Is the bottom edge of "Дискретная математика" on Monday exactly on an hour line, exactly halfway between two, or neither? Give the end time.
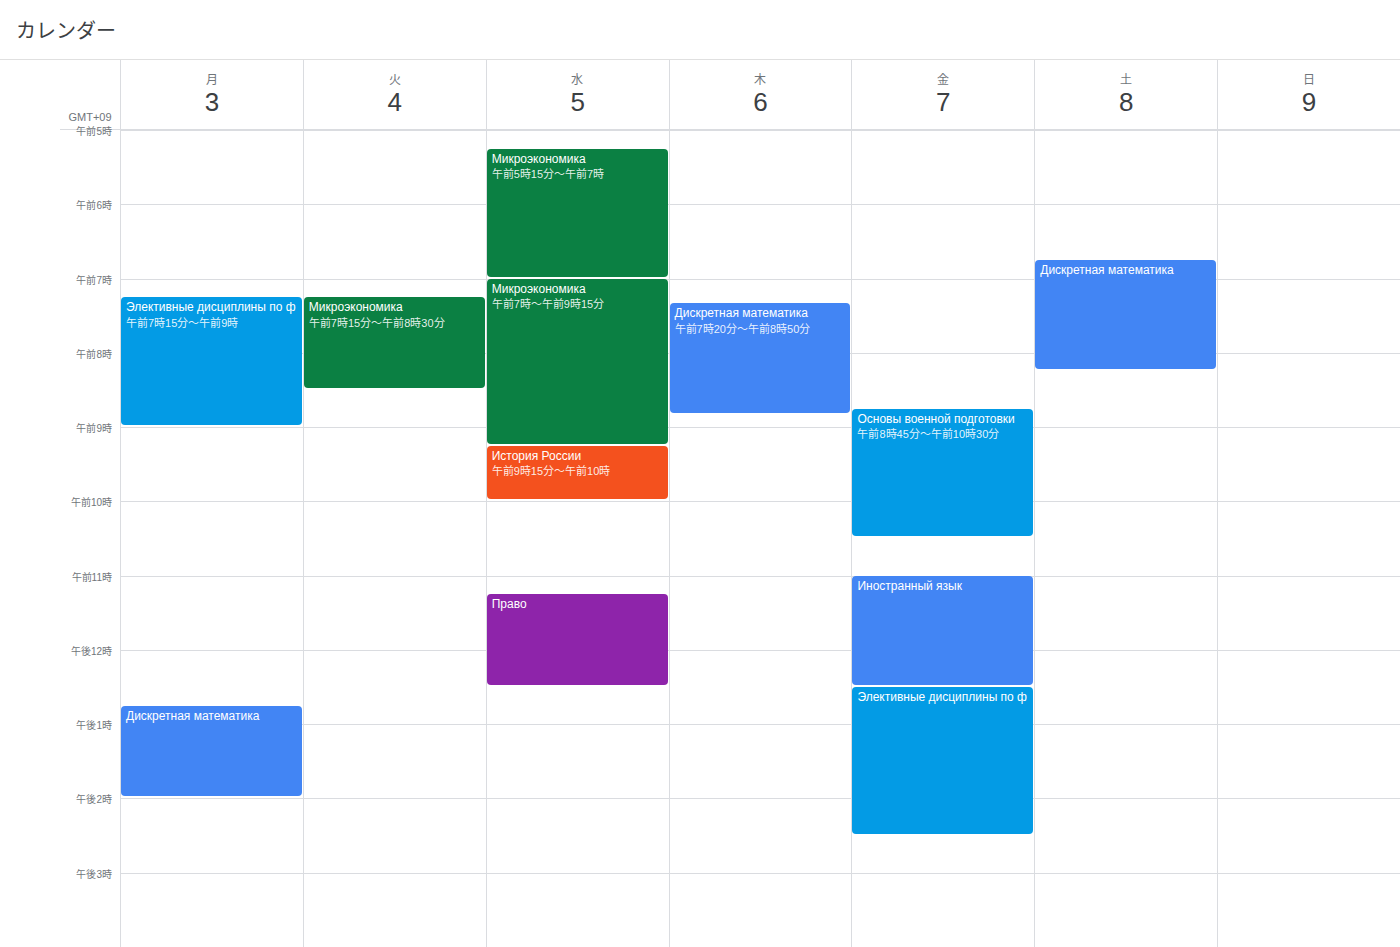
2:00 PM -- exactly on the 2 PM line.